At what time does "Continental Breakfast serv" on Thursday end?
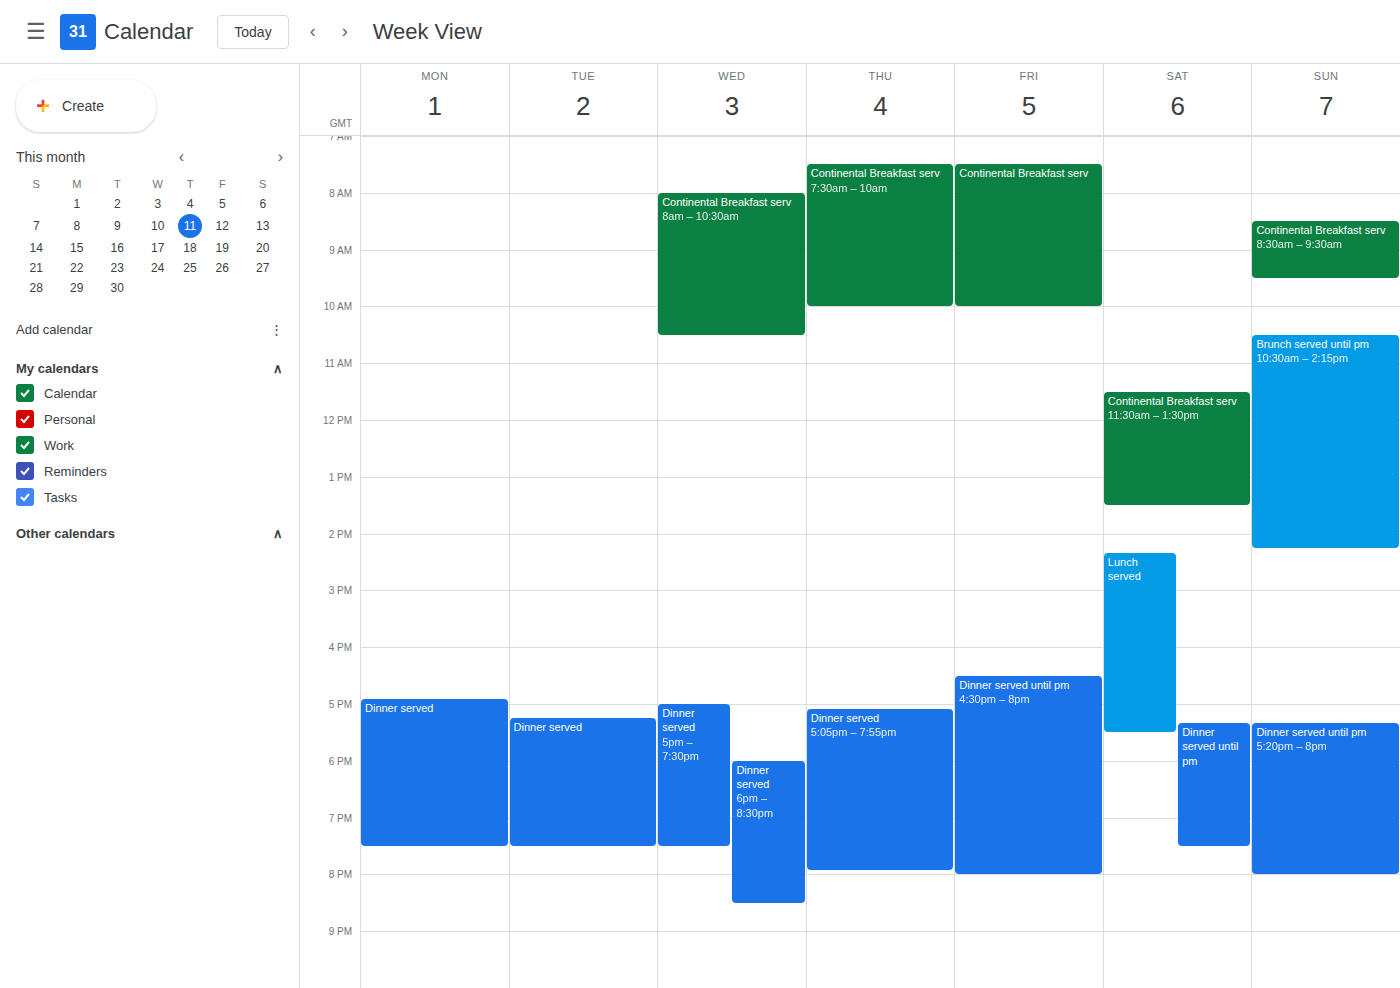
10:00 AM